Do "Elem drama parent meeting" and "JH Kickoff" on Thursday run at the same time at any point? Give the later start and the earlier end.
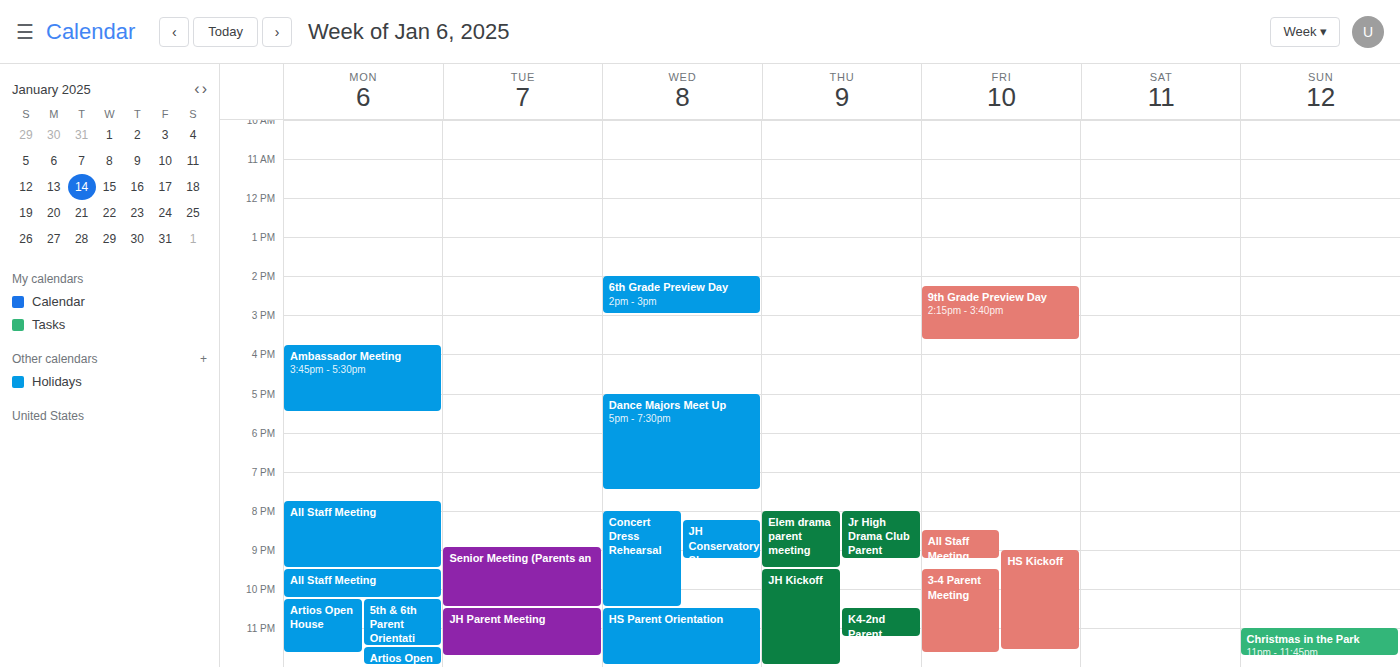
"Elem drama parent meeting" ends at 9:30 PM, exactly when "JH Kickoff" starts -- they touch but do not overlap.